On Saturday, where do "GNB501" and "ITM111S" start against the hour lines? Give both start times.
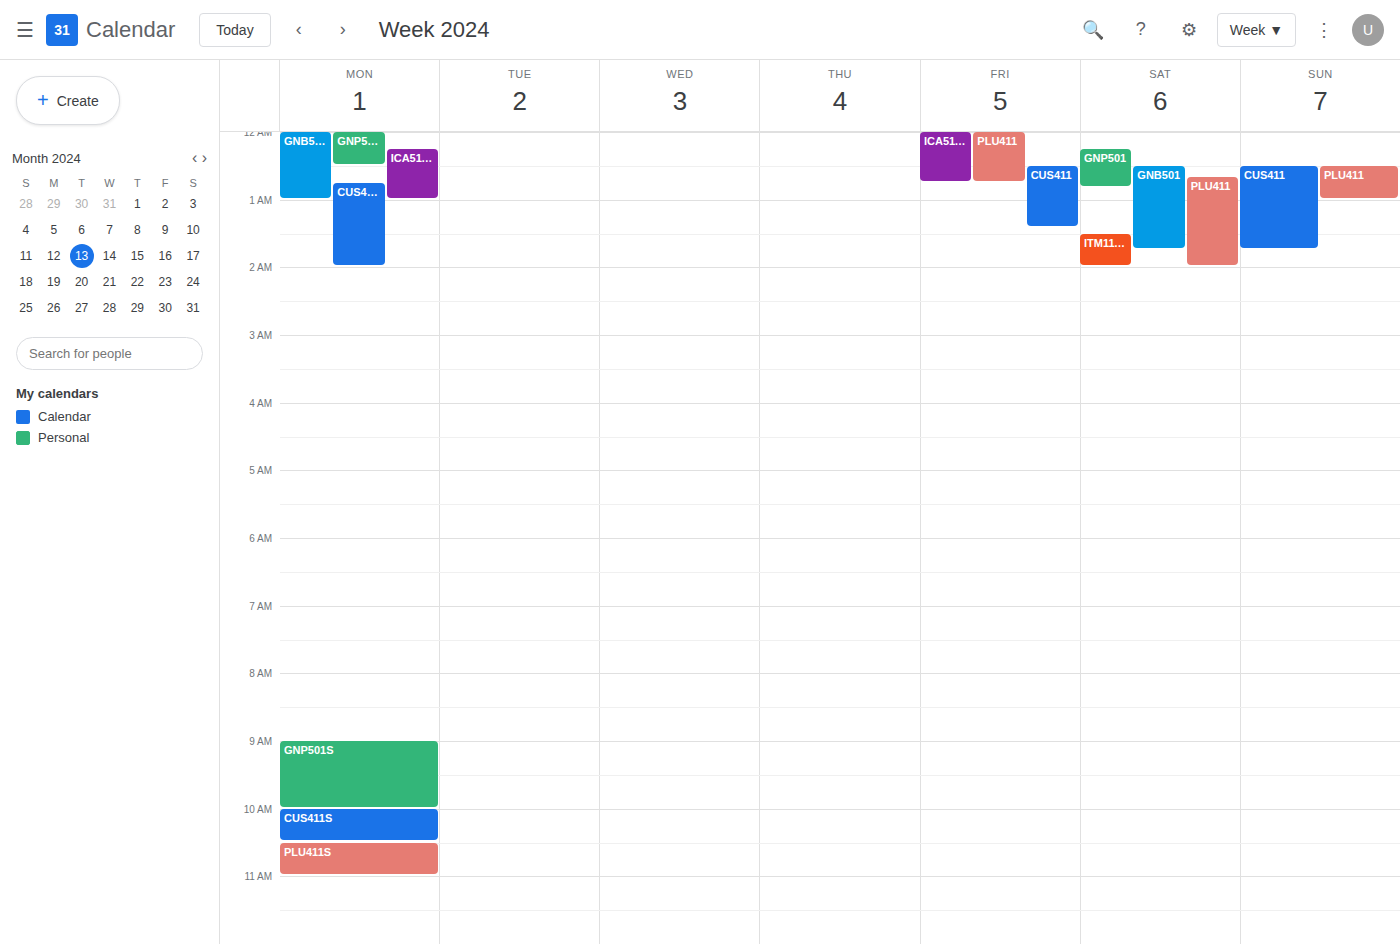
"GNB501": 12:30 AM, halfway between the 12 AM and 1 AM lines. "ITM111S": 1:30 AM, halfway between the 1 AM and 2 AM lines.